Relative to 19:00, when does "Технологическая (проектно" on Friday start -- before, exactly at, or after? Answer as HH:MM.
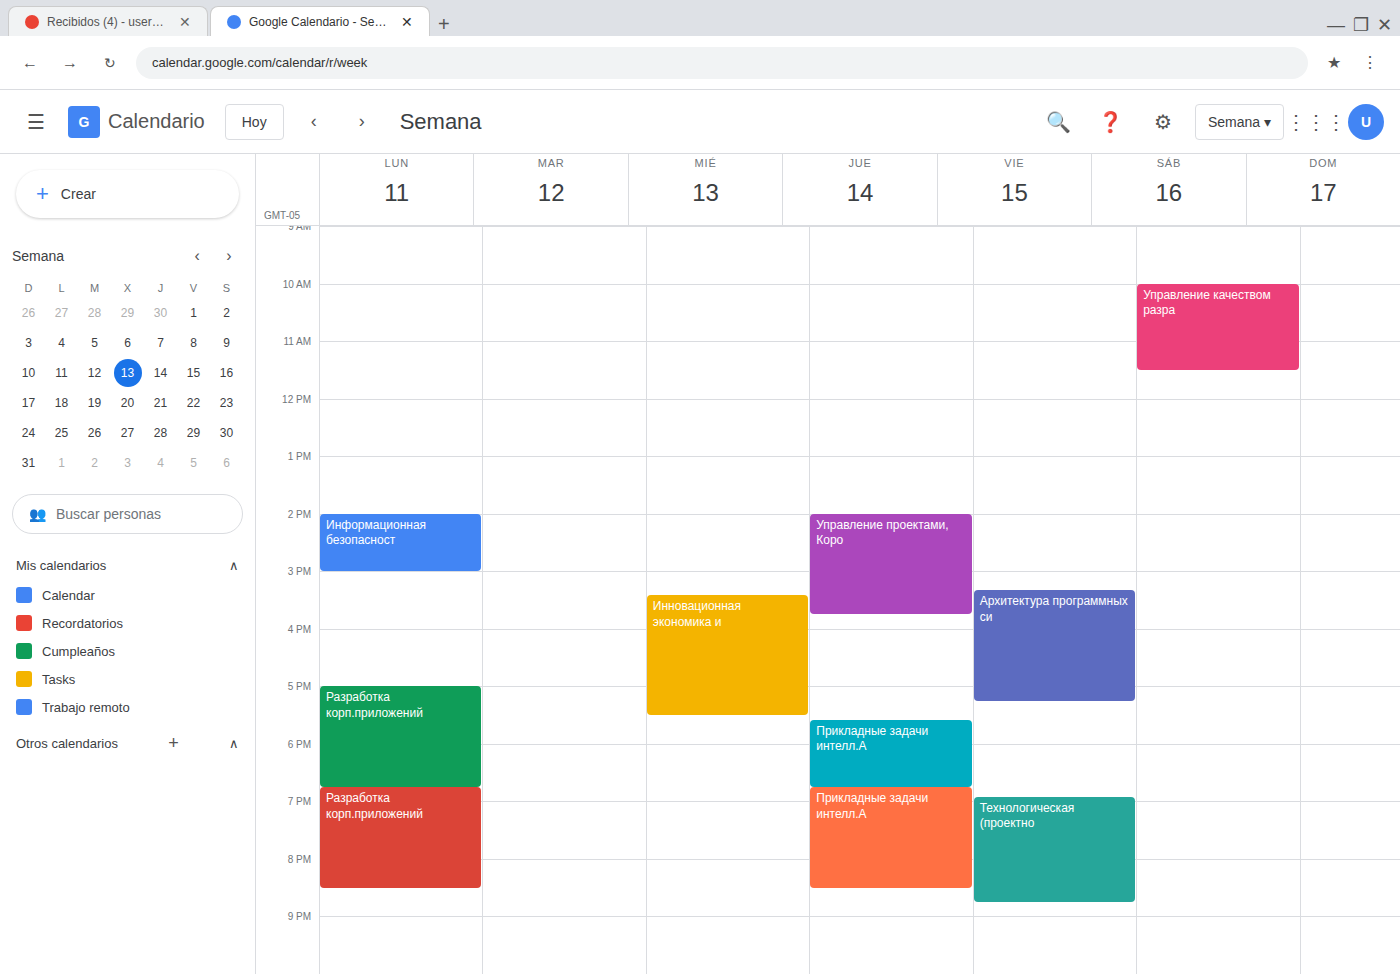
18:55 -- before 19:00, 5 minutes above the 19:00 line.